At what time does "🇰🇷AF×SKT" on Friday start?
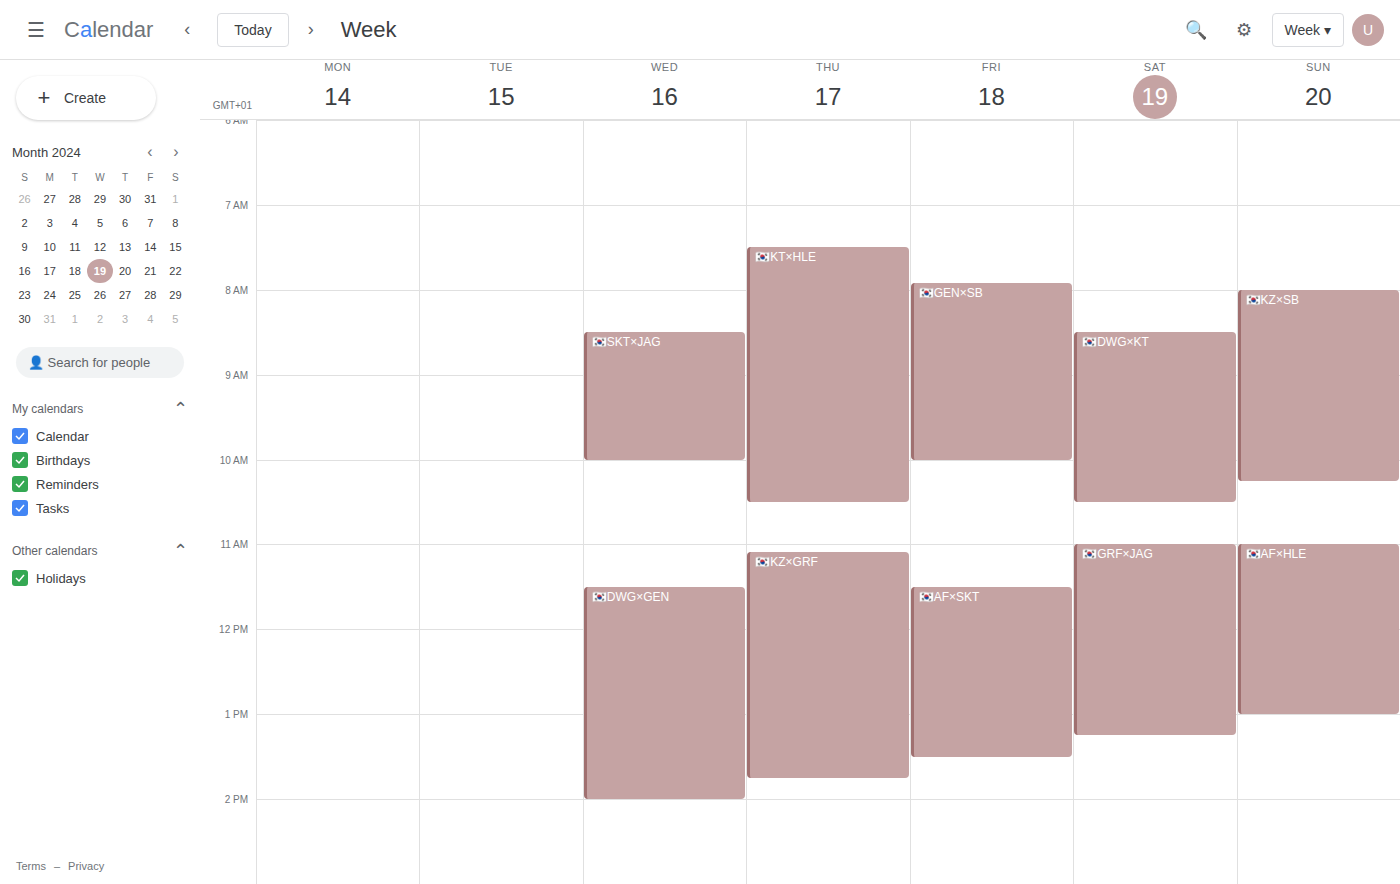
11:30 AM